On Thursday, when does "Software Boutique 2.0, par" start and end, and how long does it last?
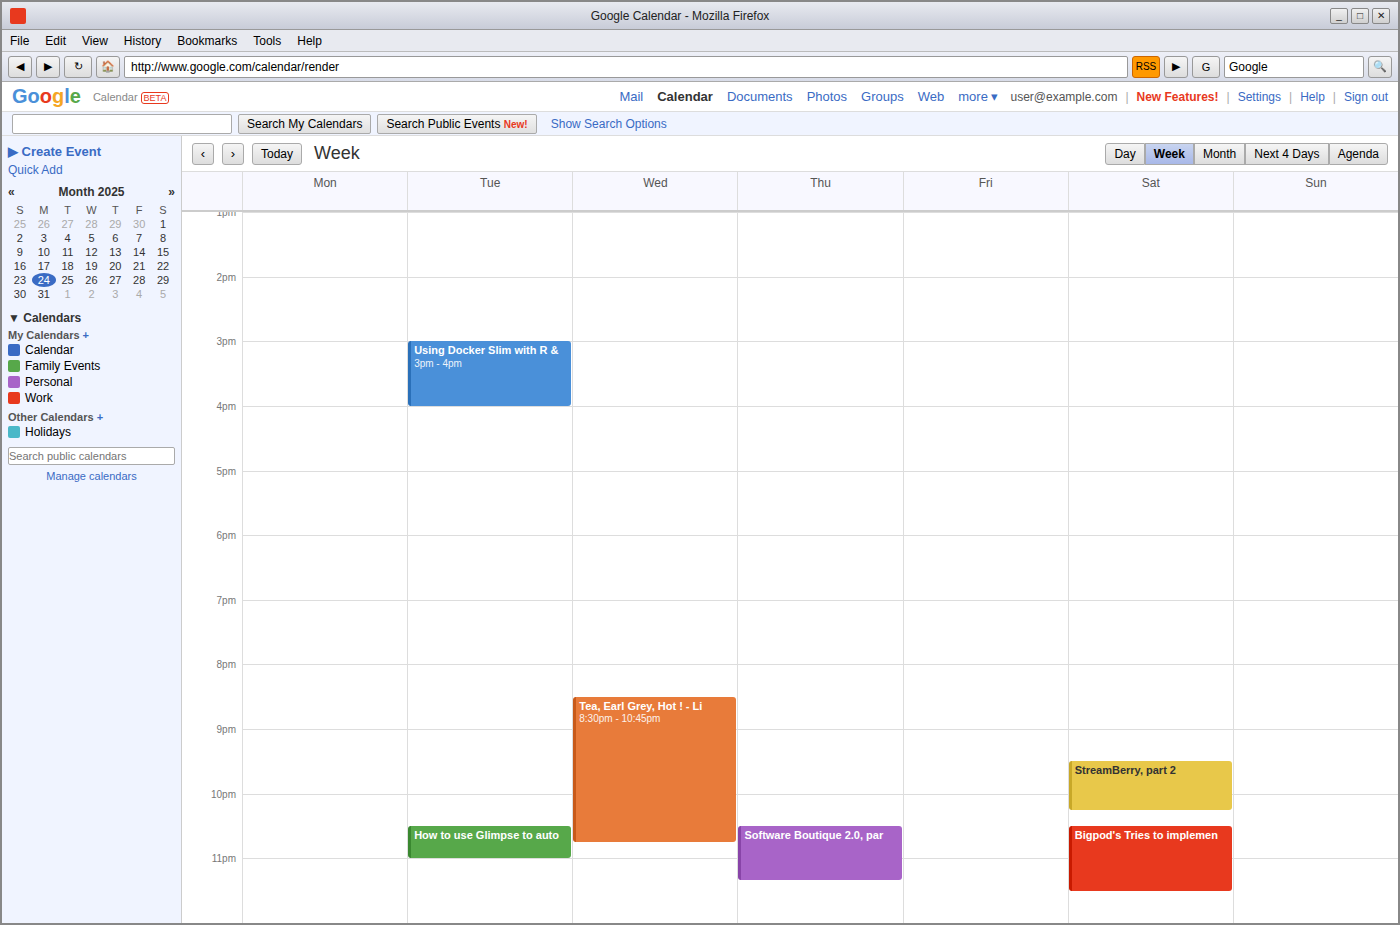
10:30 PM to 11:20 PM, 50 minutes